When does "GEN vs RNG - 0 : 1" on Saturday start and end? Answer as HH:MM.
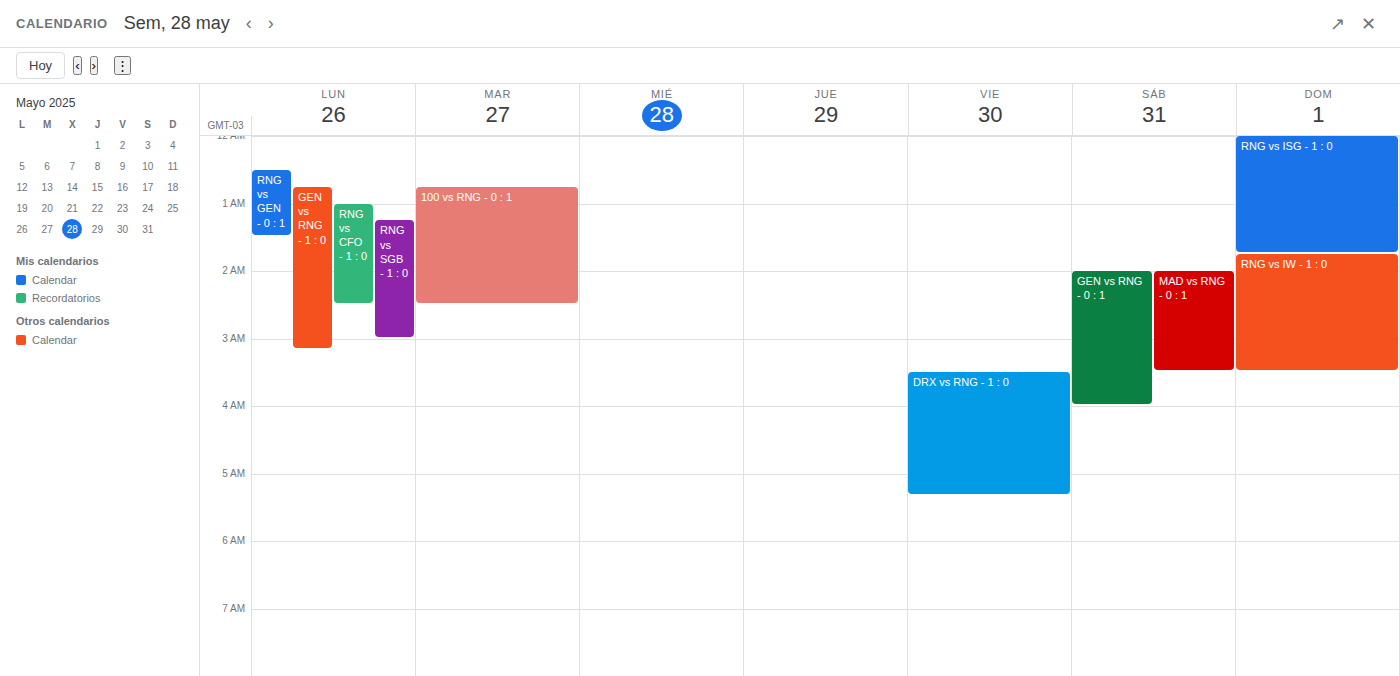
02:00 to 04:00